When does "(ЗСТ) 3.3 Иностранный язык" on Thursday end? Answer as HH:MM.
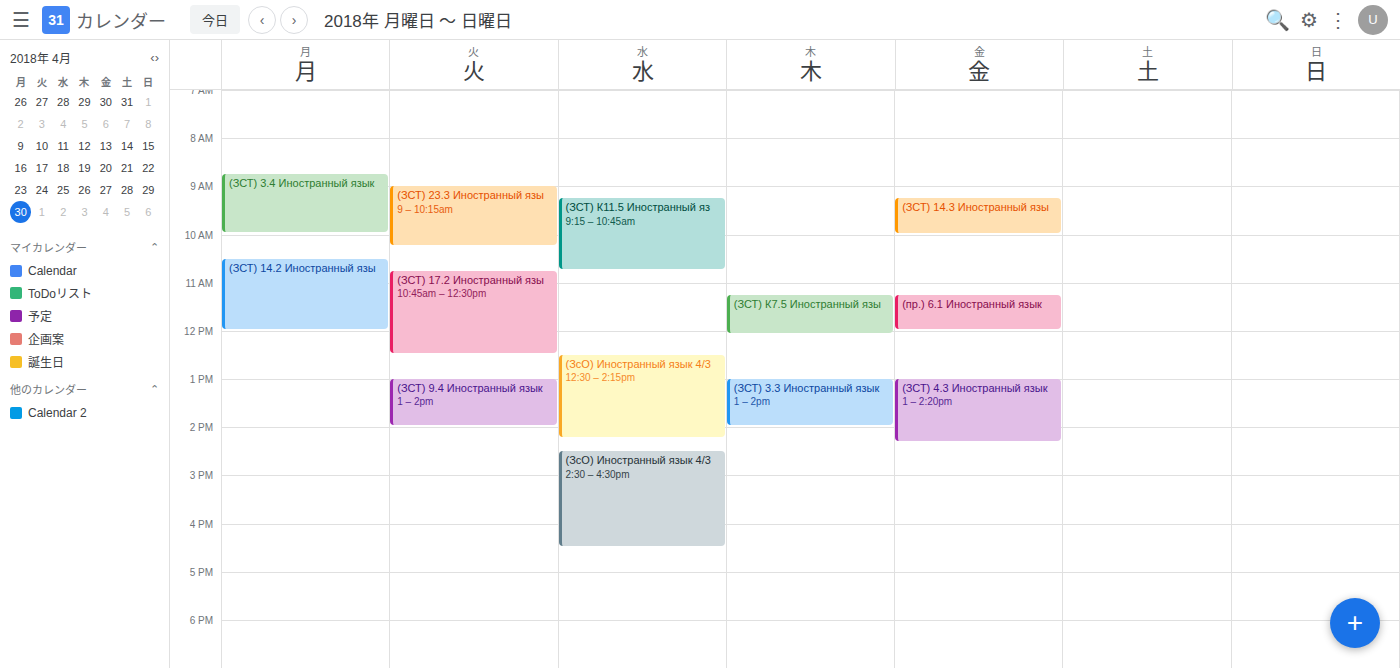
14:00